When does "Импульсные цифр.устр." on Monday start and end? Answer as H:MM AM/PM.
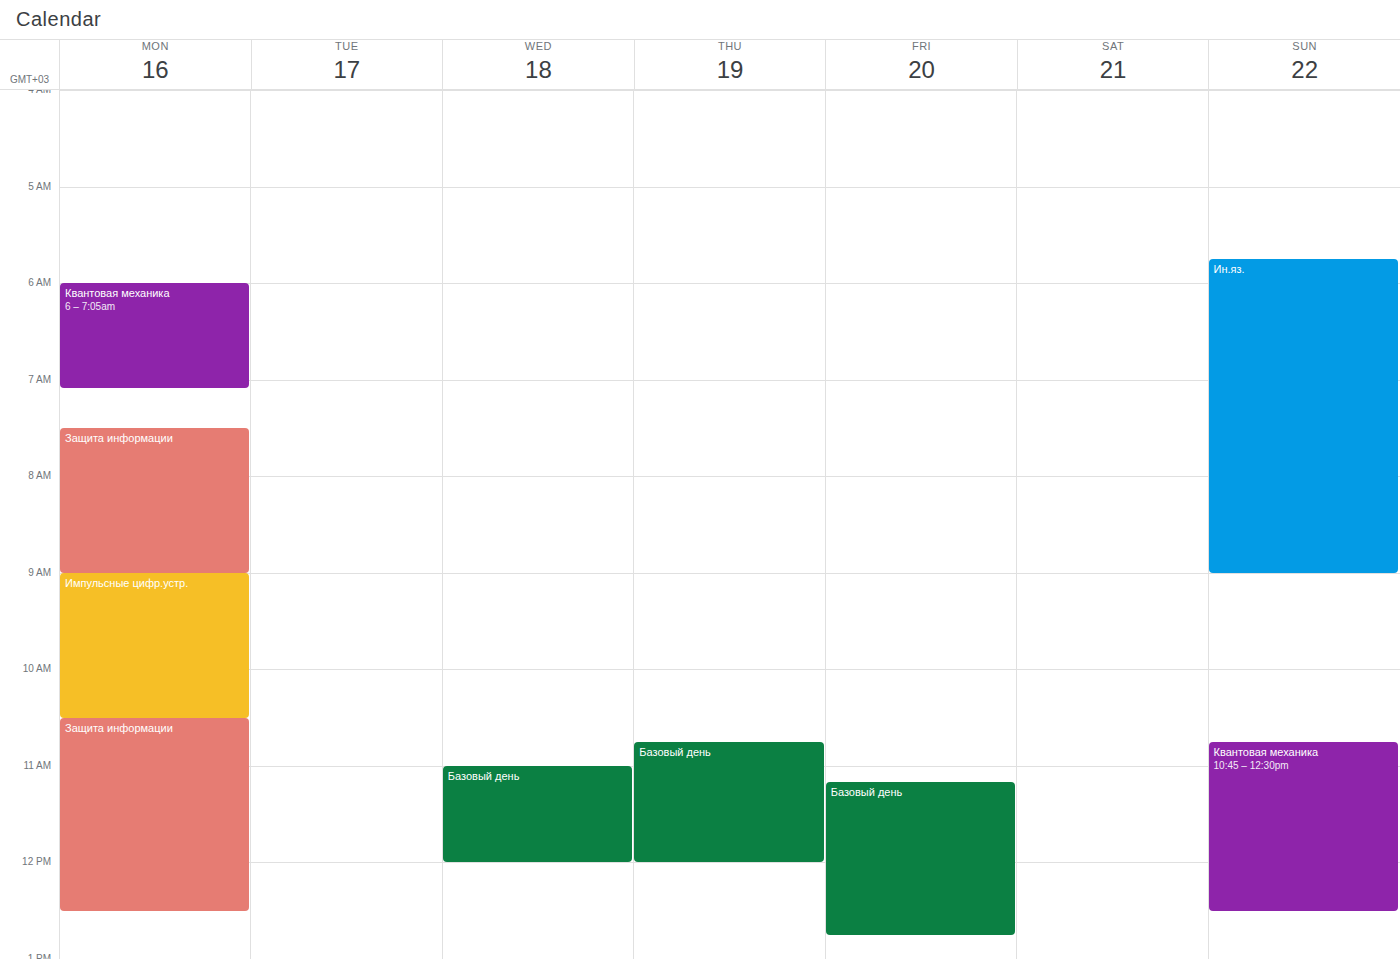
9:00 AM to 10:30 AM